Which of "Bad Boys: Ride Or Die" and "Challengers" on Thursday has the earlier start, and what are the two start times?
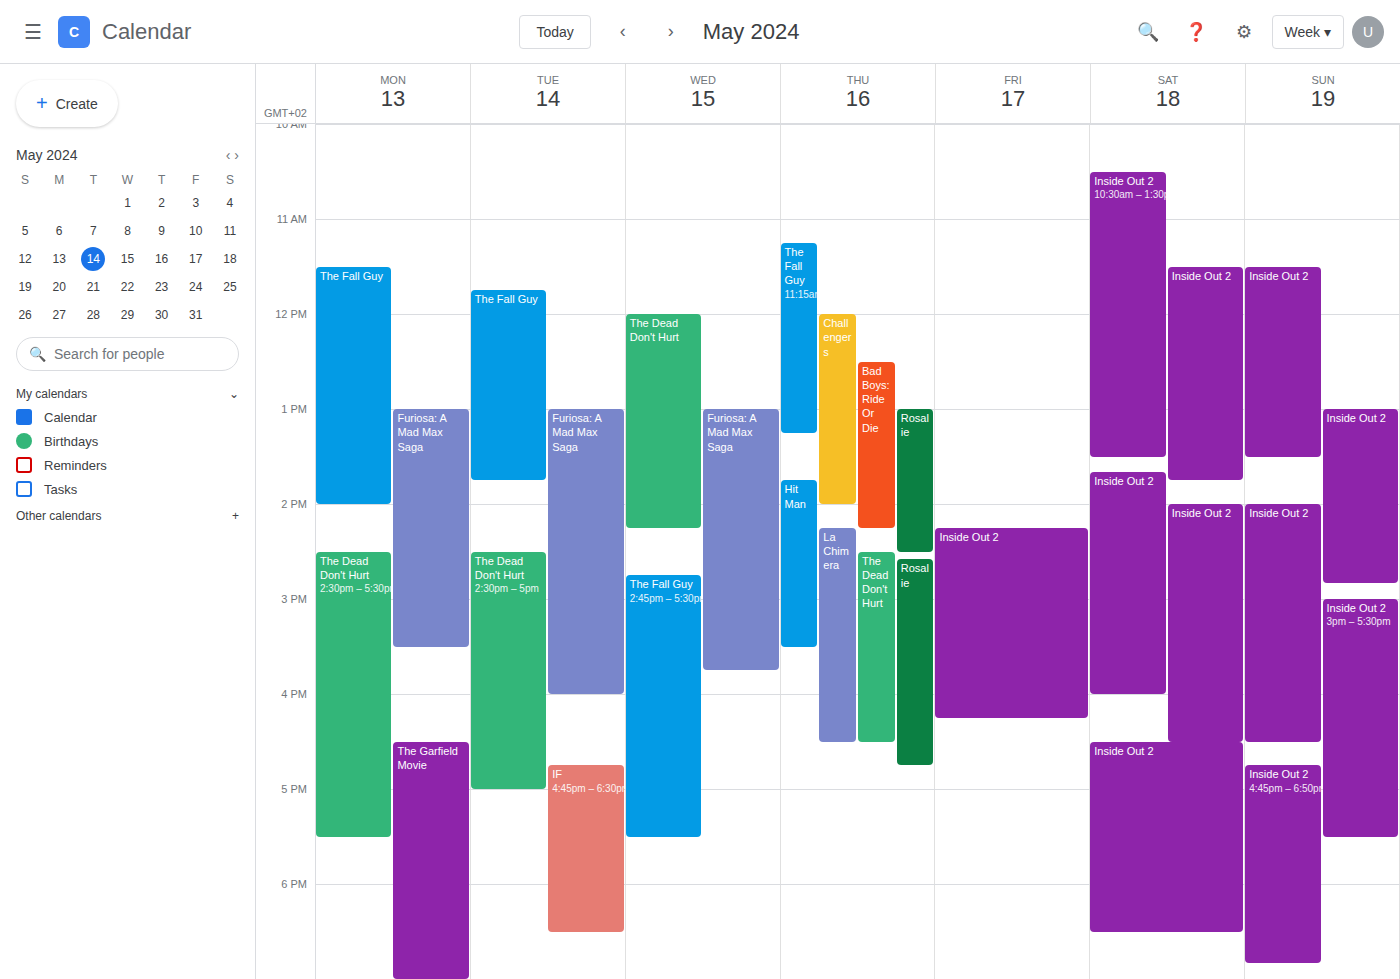
"Challengers" 12:00 PM; "Bad Boys: Ride Or Die" 12:30 PM.